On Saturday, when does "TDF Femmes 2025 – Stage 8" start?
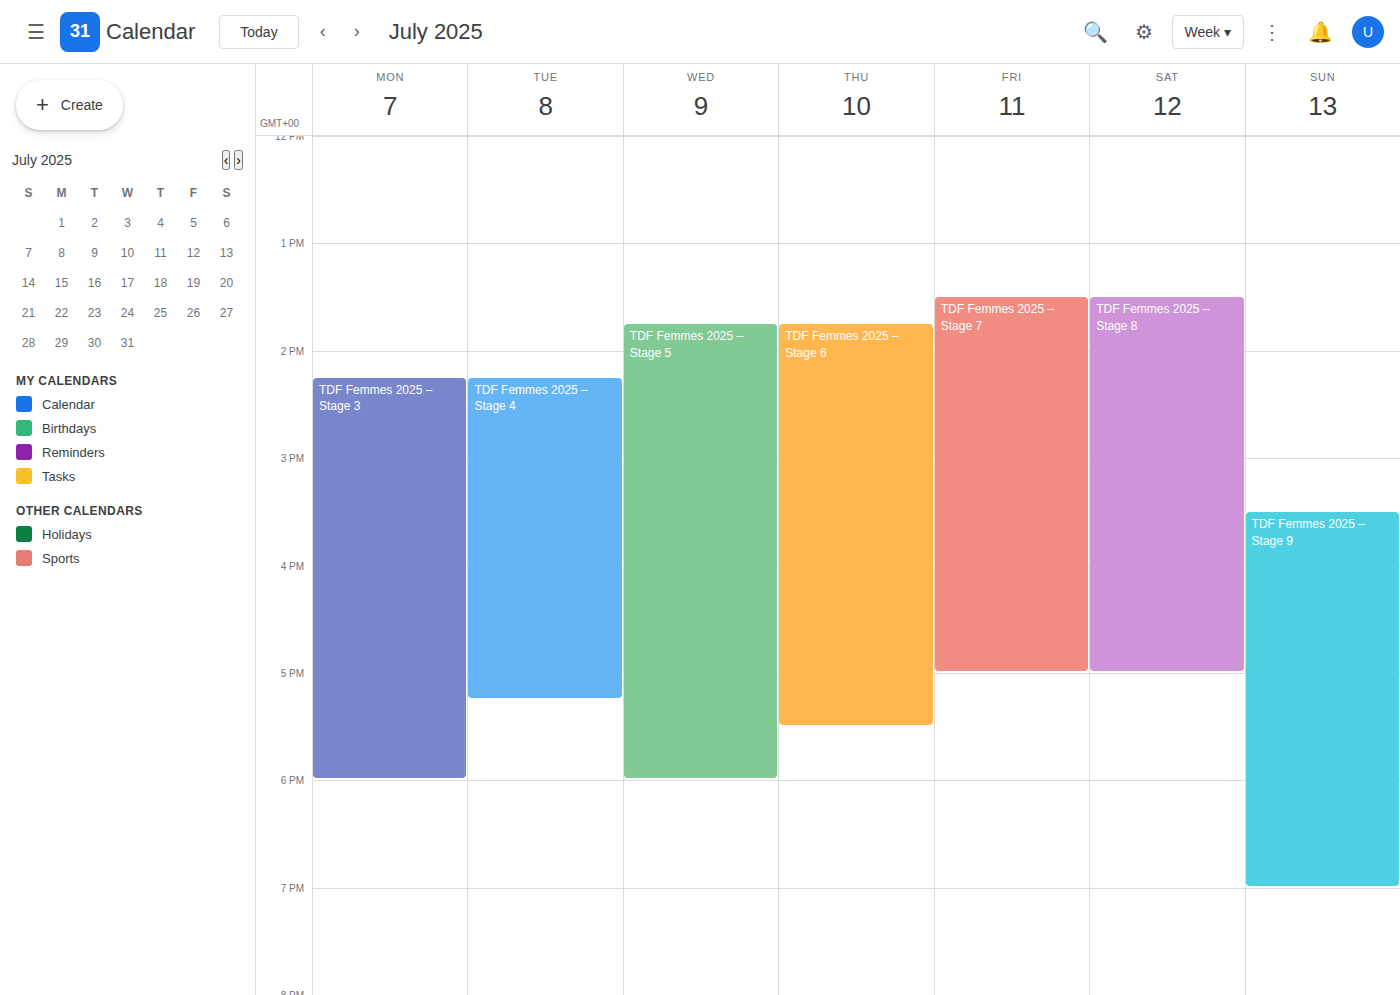
1:30 PM